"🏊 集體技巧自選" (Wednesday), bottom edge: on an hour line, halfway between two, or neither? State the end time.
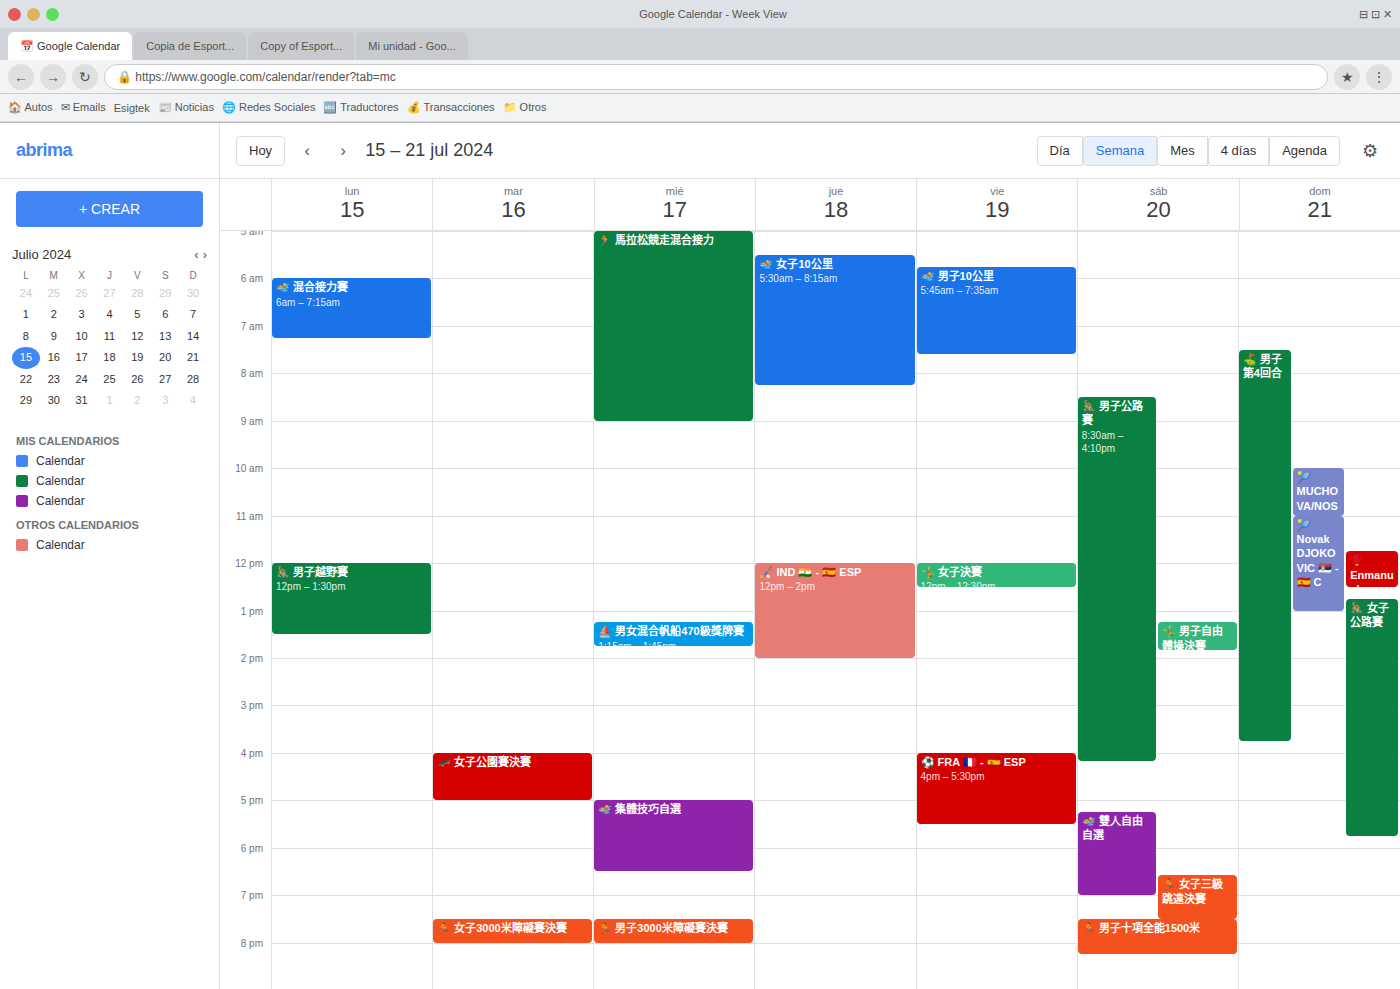
6:30 PM -- halfway between the 6 PM and 7 PM lines.